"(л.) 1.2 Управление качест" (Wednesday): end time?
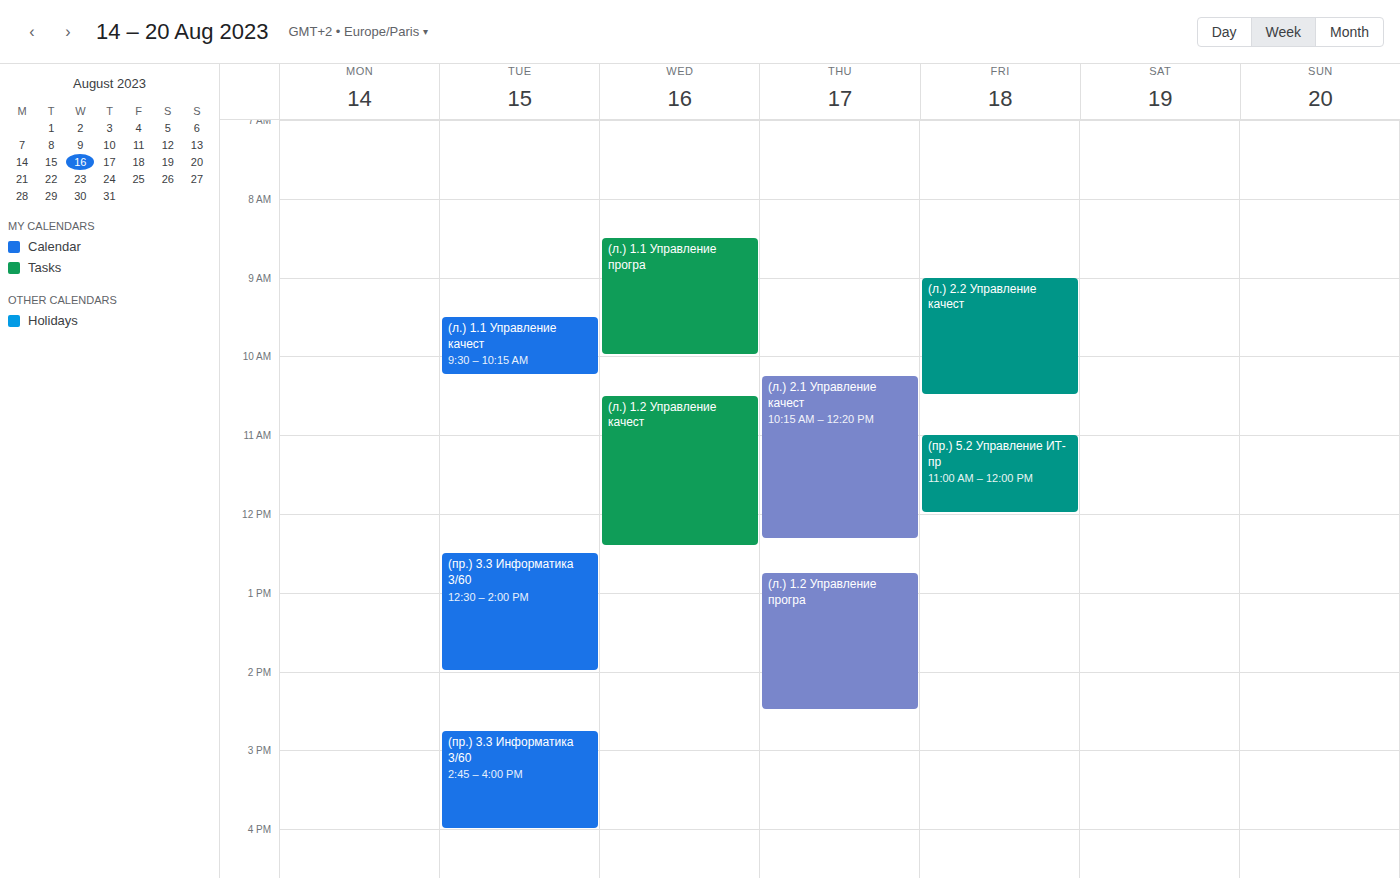
12:25 PM